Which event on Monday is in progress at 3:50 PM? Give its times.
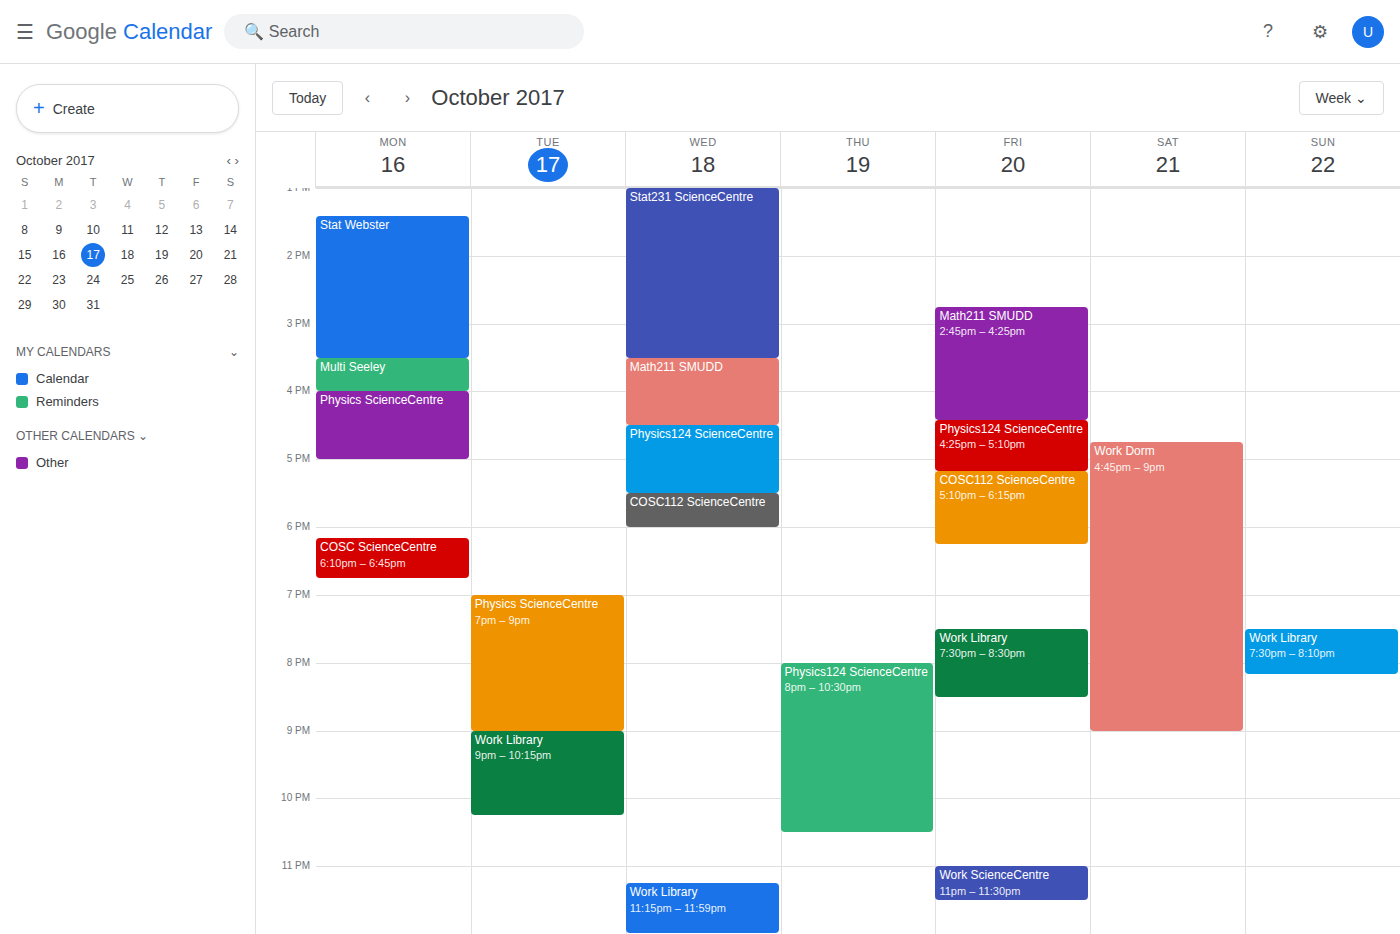
"Multi Seeley", 3:30 PM to 4:00 PM